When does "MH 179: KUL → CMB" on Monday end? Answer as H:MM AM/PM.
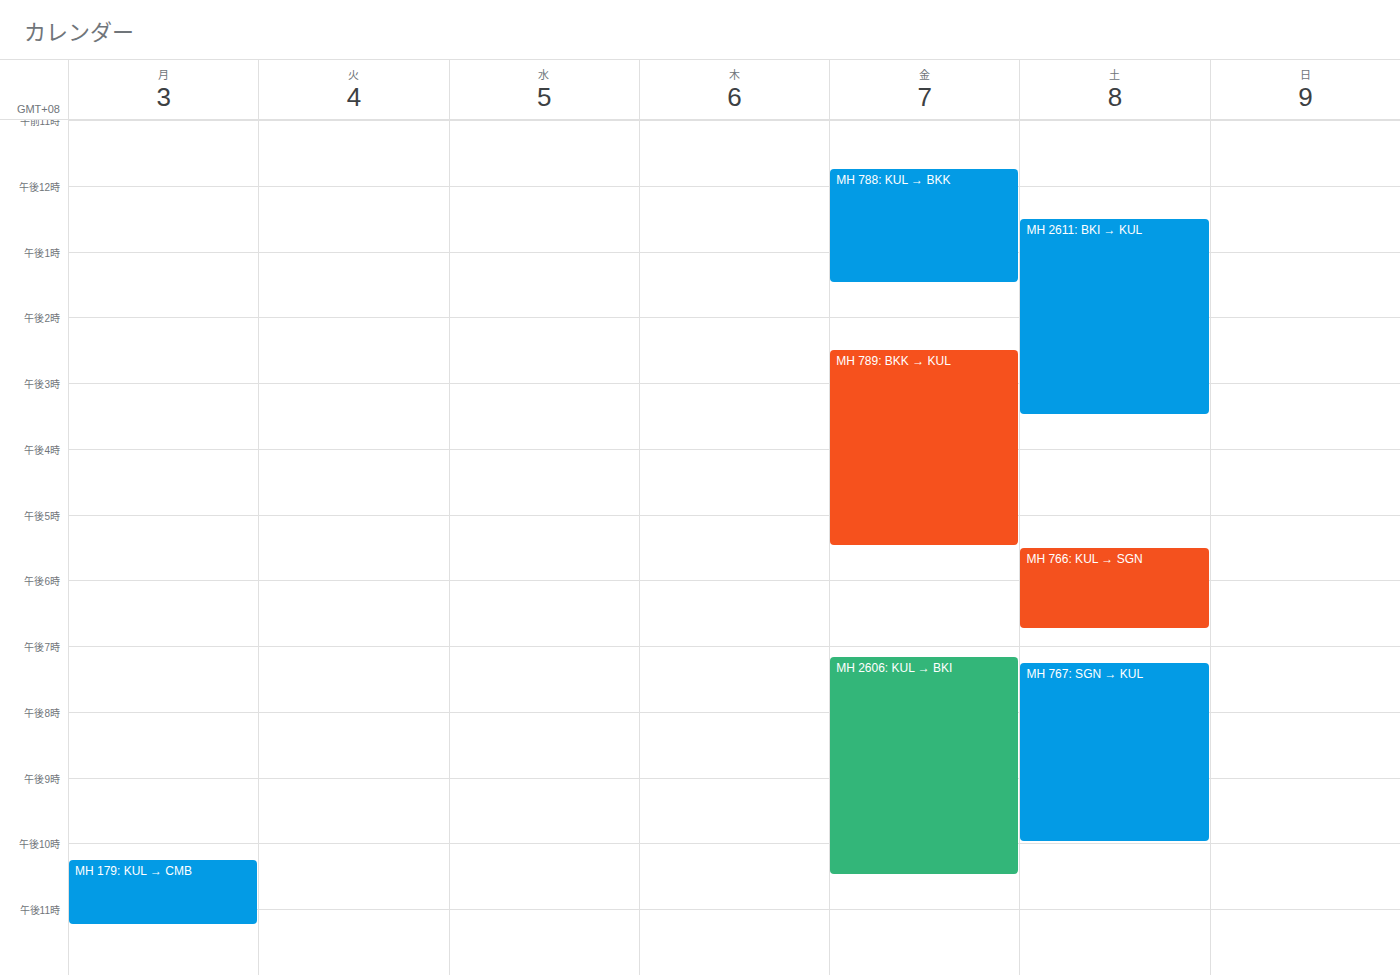
11:15 PM